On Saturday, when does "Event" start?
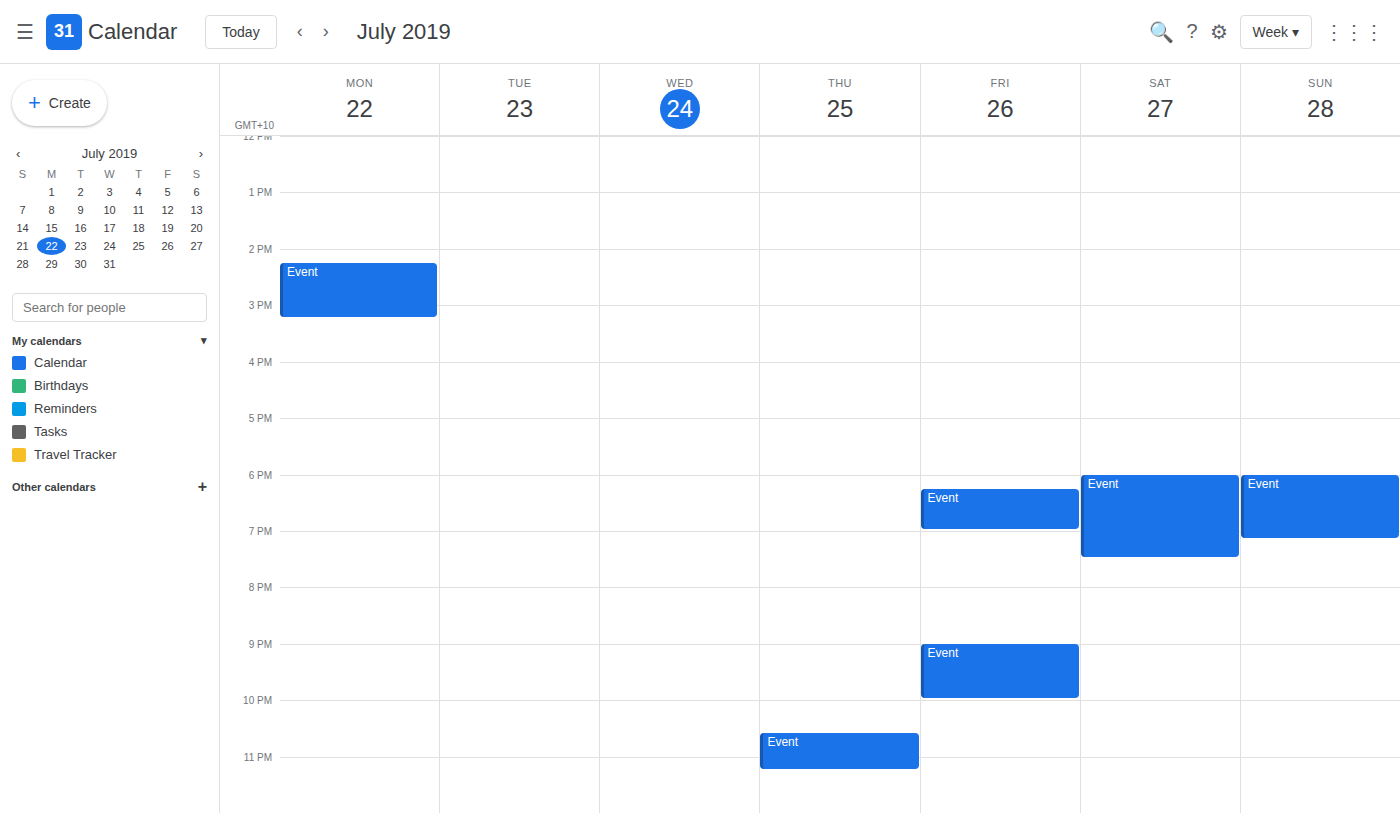
6:00 PM